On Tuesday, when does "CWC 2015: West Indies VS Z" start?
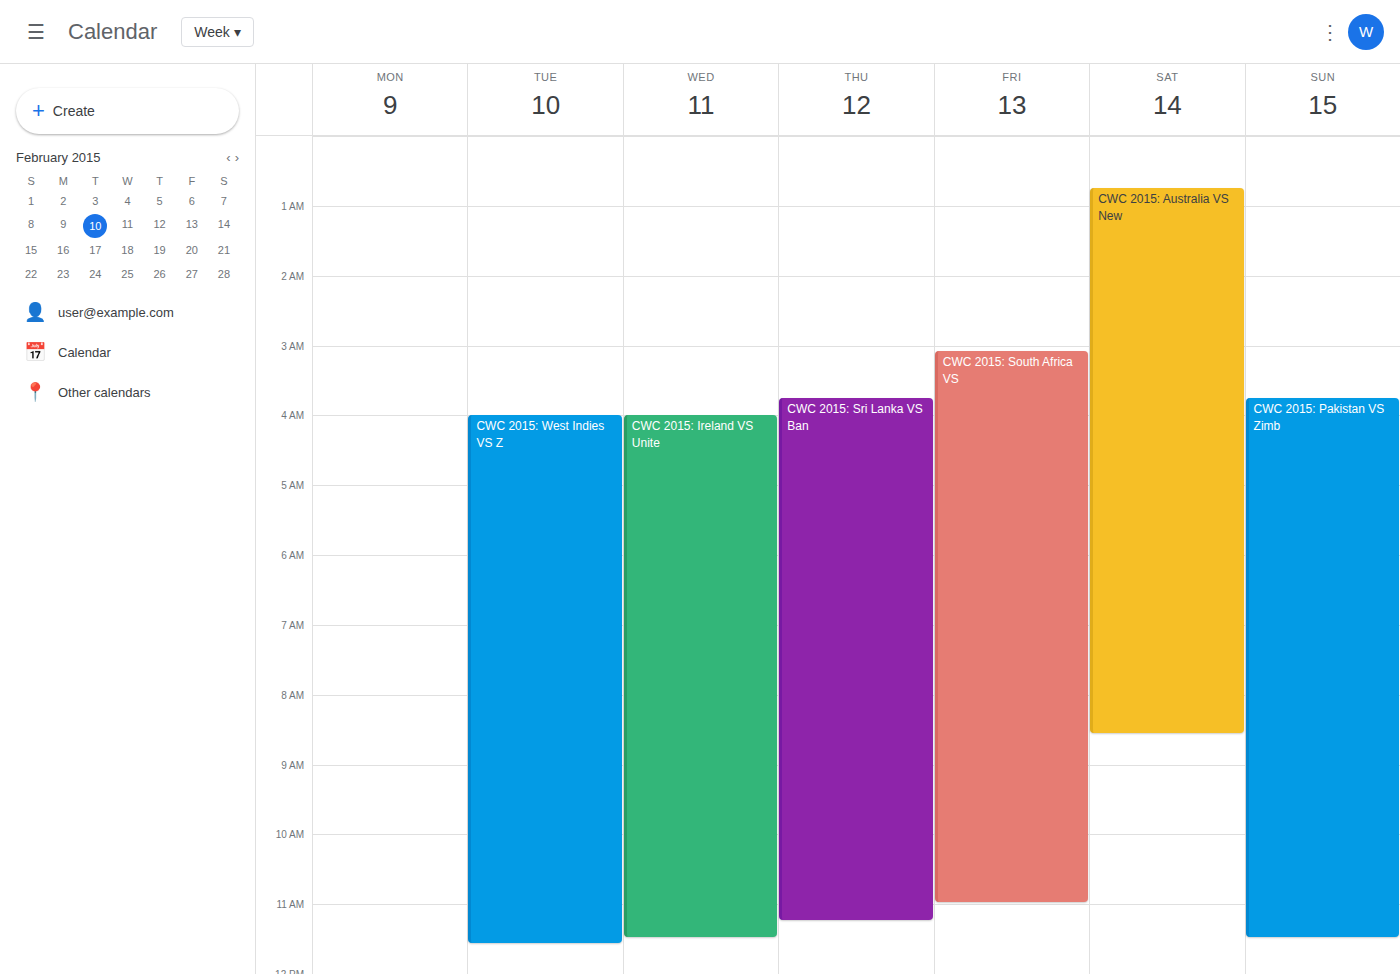
4:00 AM